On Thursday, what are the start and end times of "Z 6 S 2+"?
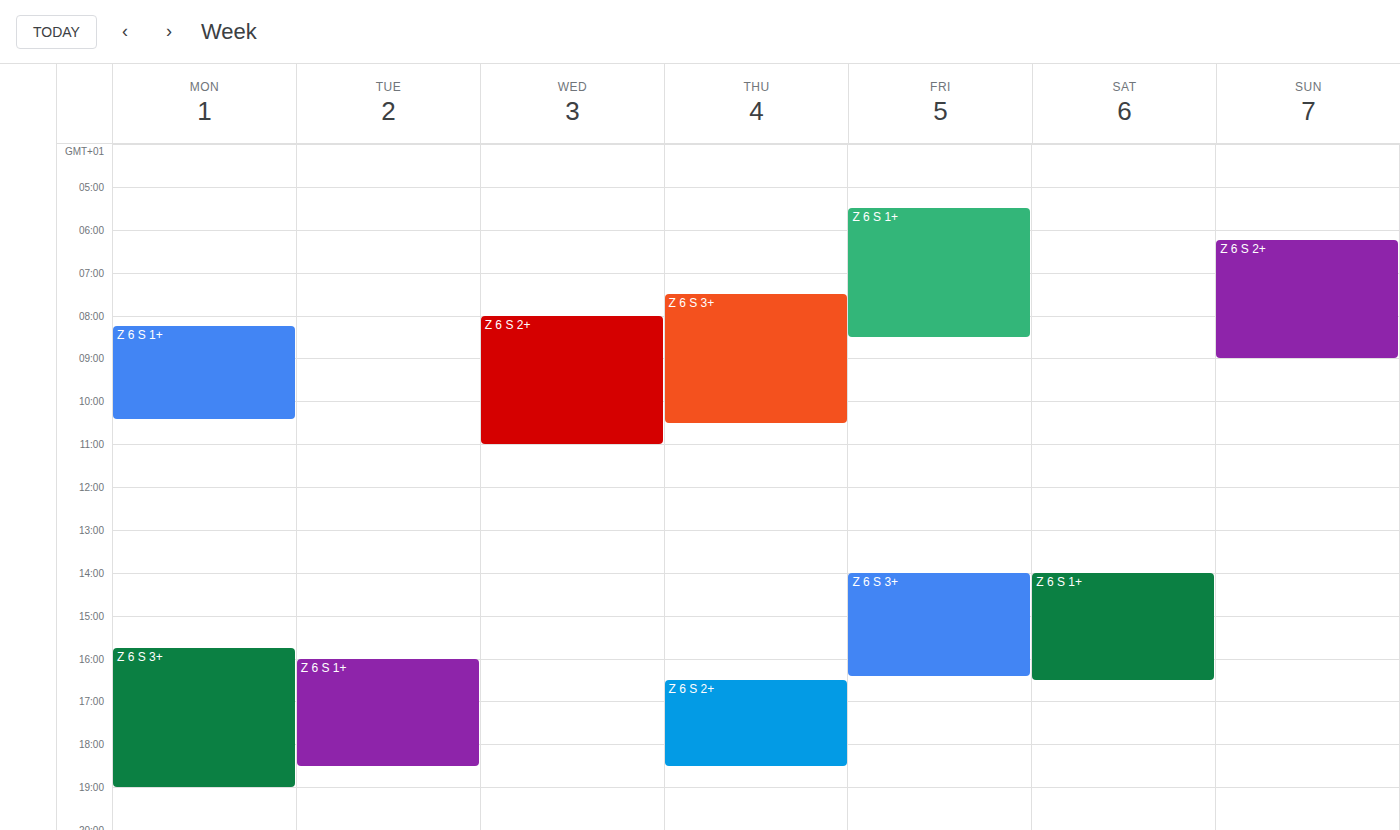
4:30 PM to 6:30 PM